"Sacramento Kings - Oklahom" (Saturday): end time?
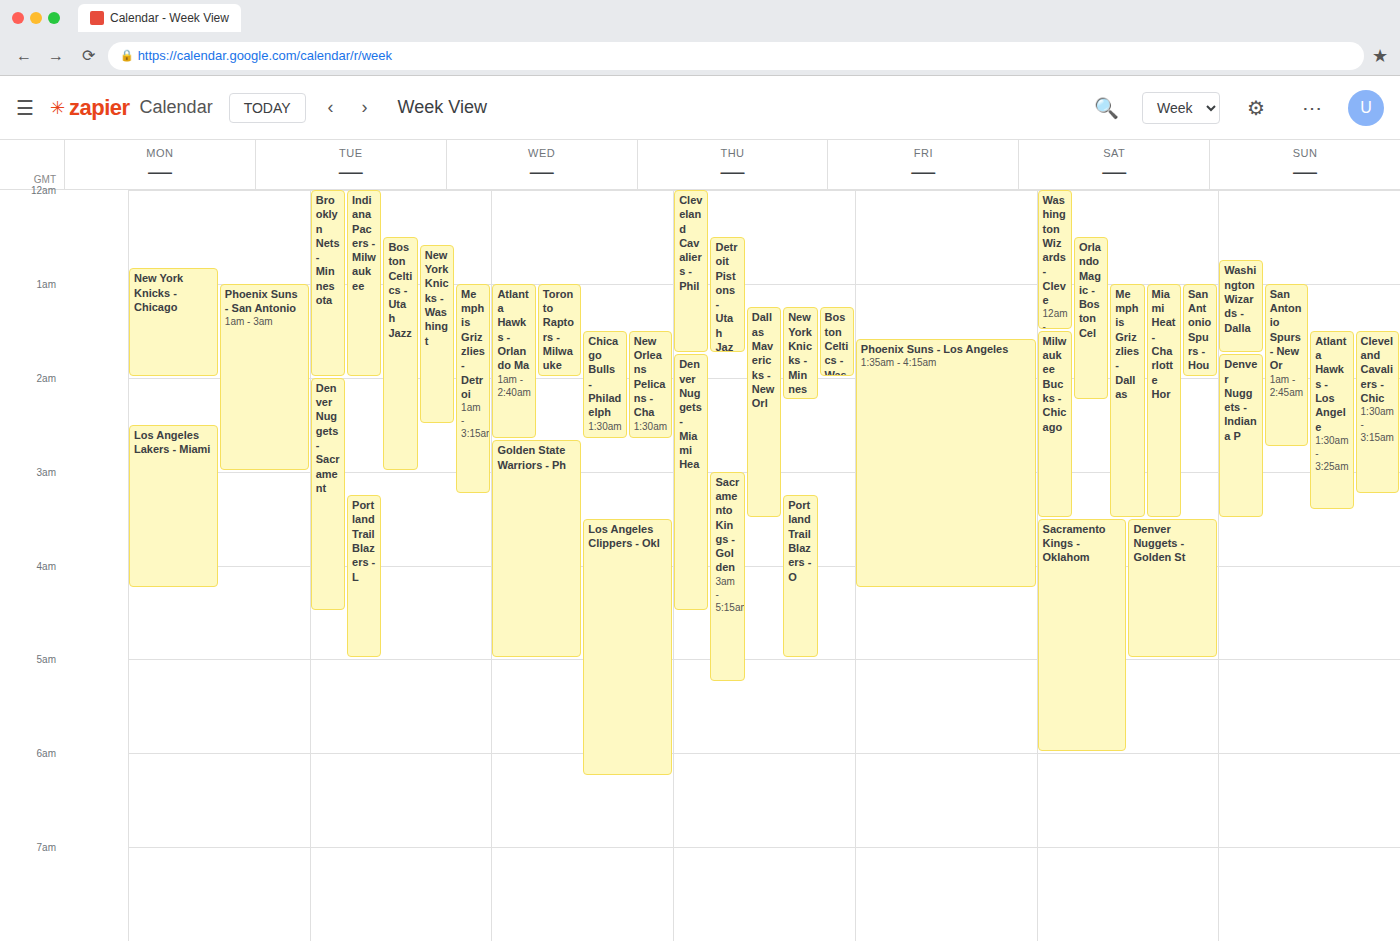
6:00 AM